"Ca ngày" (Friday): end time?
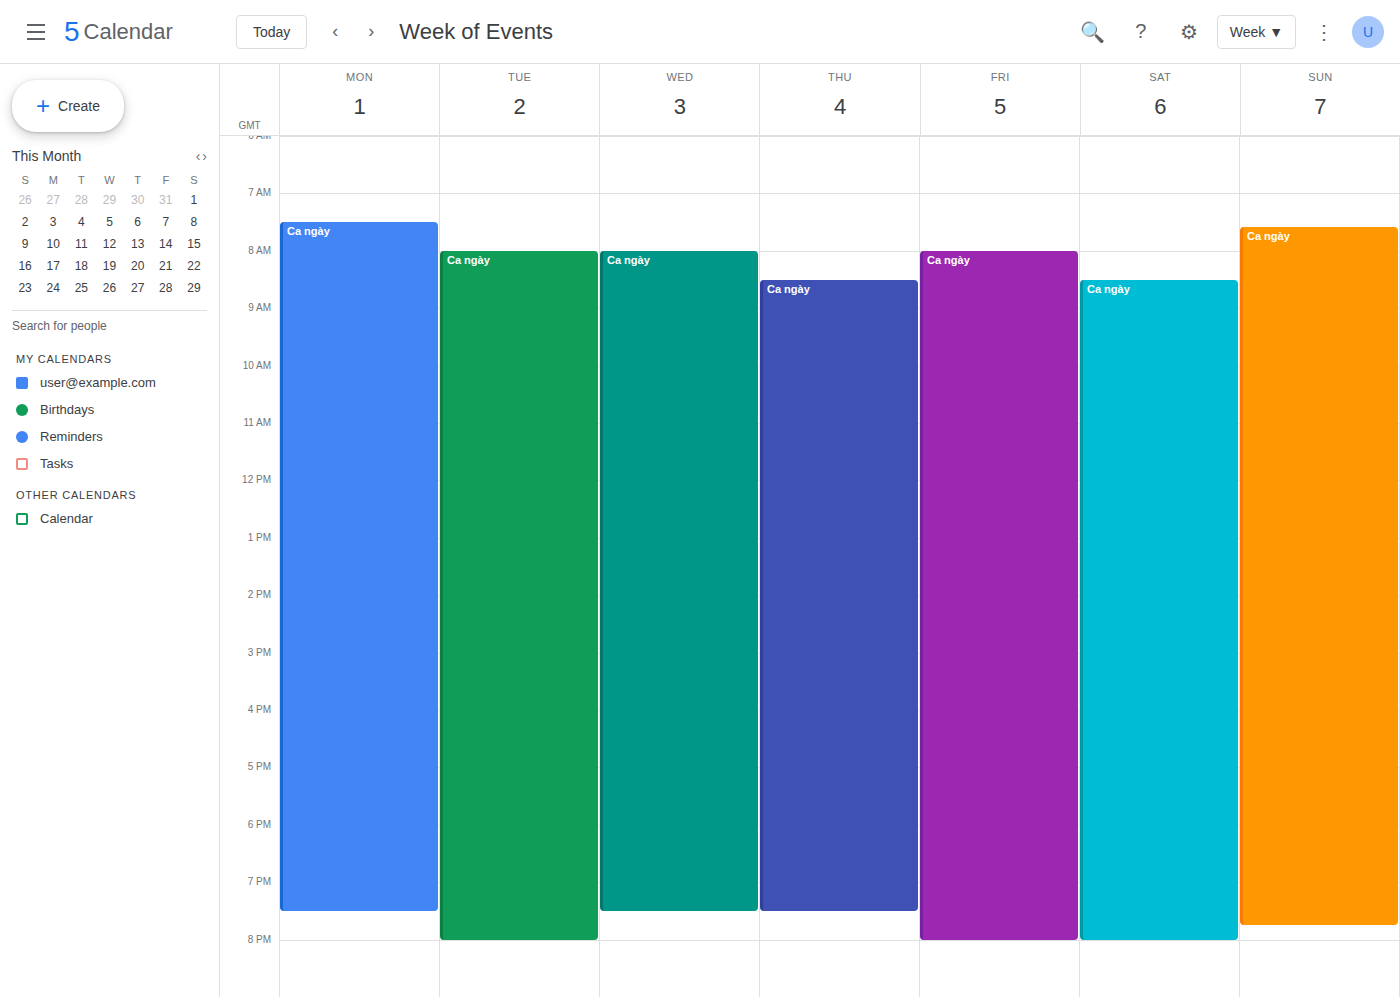
8:00 PM